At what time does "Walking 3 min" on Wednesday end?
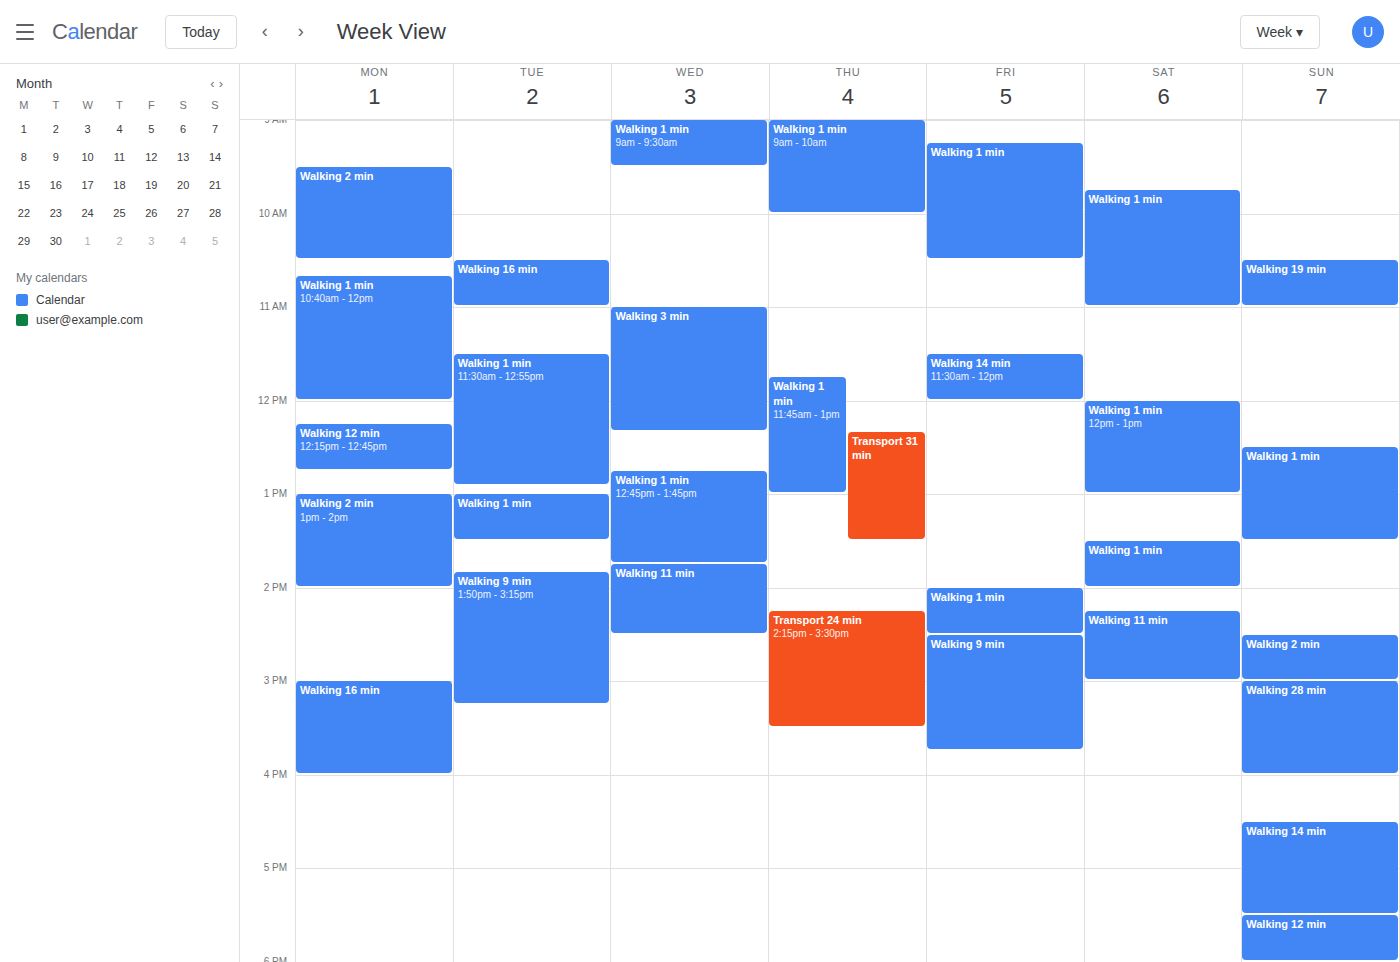
12:20 PM